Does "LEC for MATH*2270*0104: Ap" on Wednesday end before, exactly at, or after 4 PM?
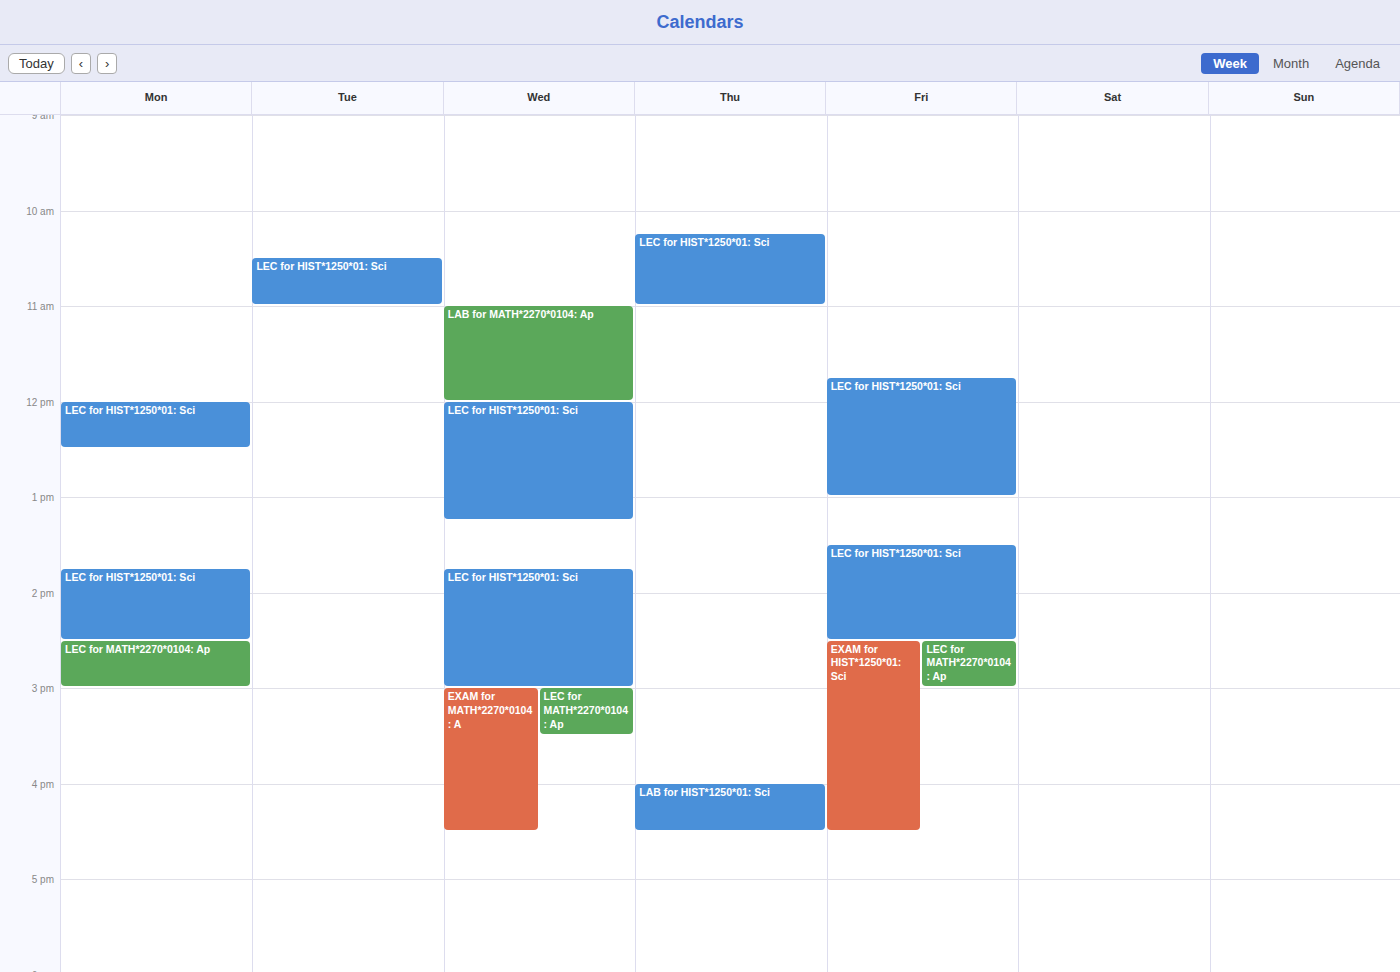
3:30 PM -- before 4 PM, 30 minutes above the 4 PM line.